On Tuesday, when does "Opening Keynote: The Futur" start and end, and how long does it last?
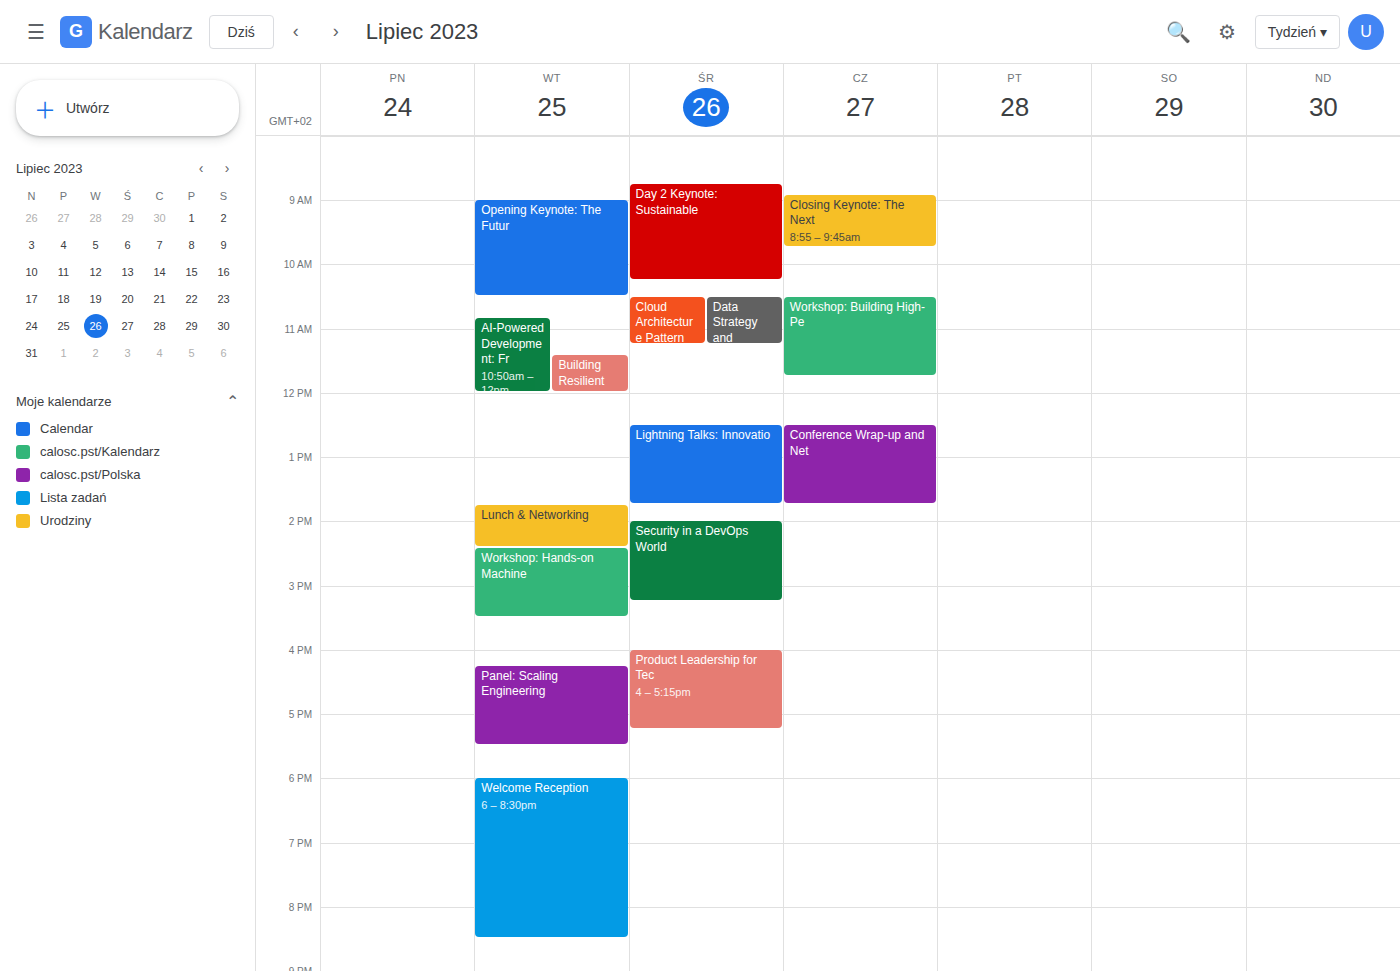
9:00 AM to 10:30 AM, 1 hour 30 minutes